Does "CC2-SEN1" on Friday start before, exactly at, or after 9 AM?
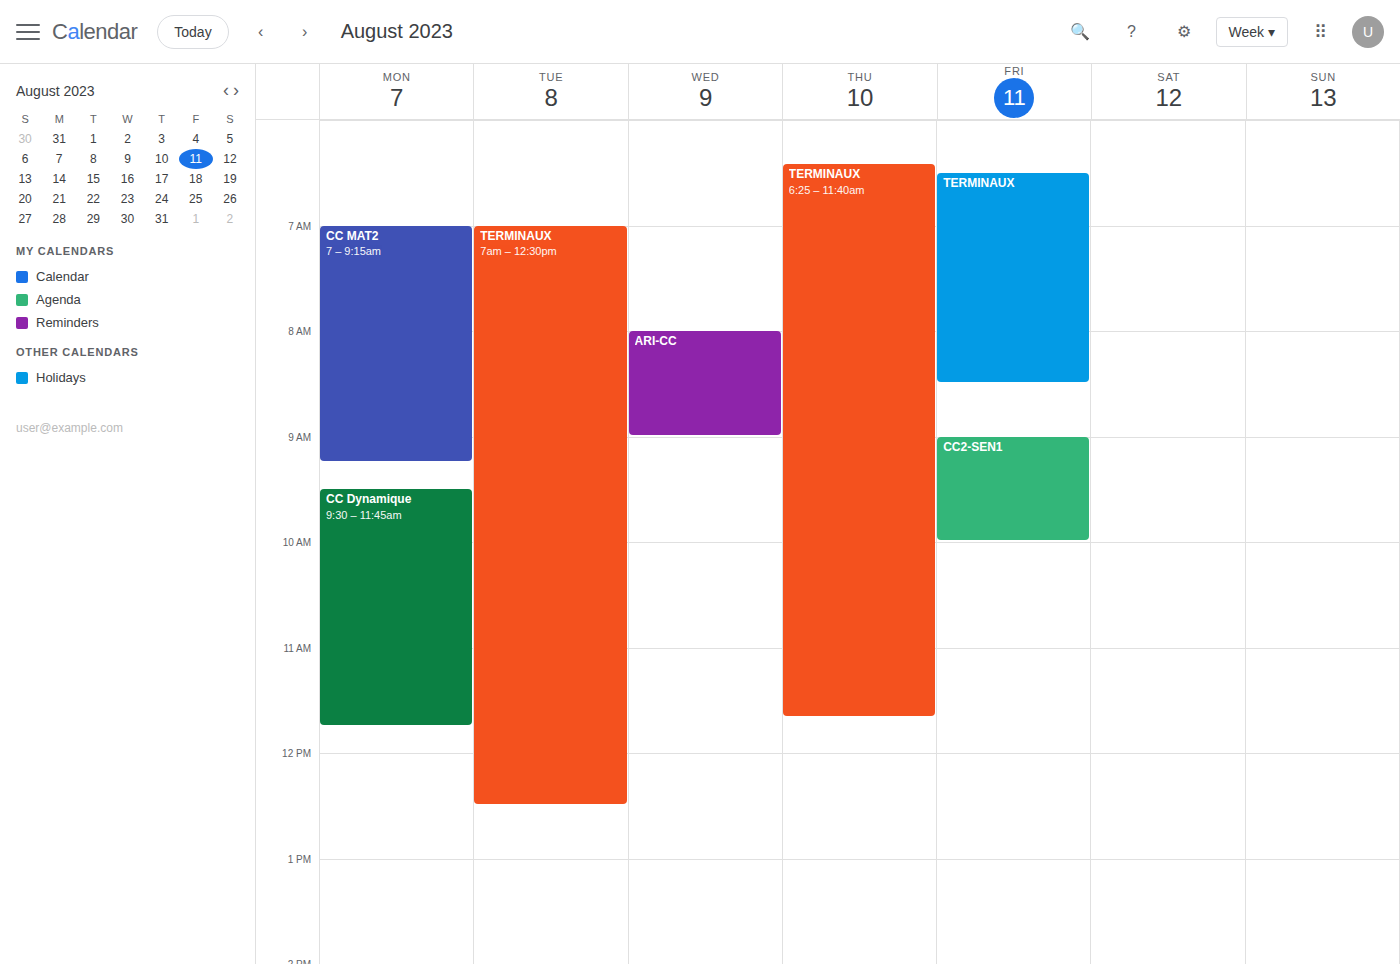
9:00 AM -- exactly at 9 AM, on the 9 AM line.